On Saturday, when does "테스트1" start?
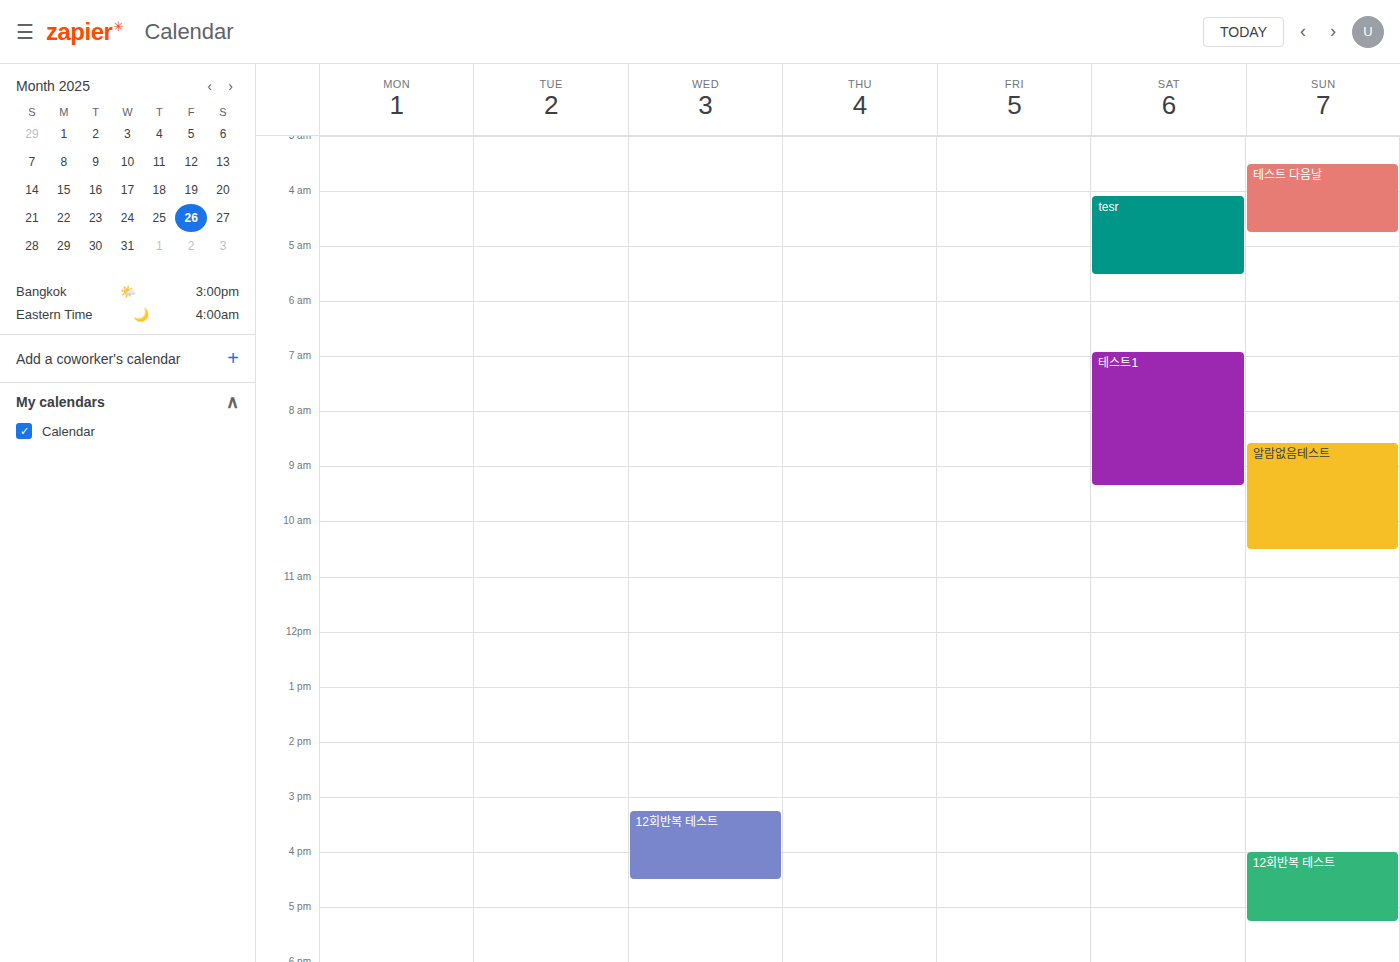
6:55 AM